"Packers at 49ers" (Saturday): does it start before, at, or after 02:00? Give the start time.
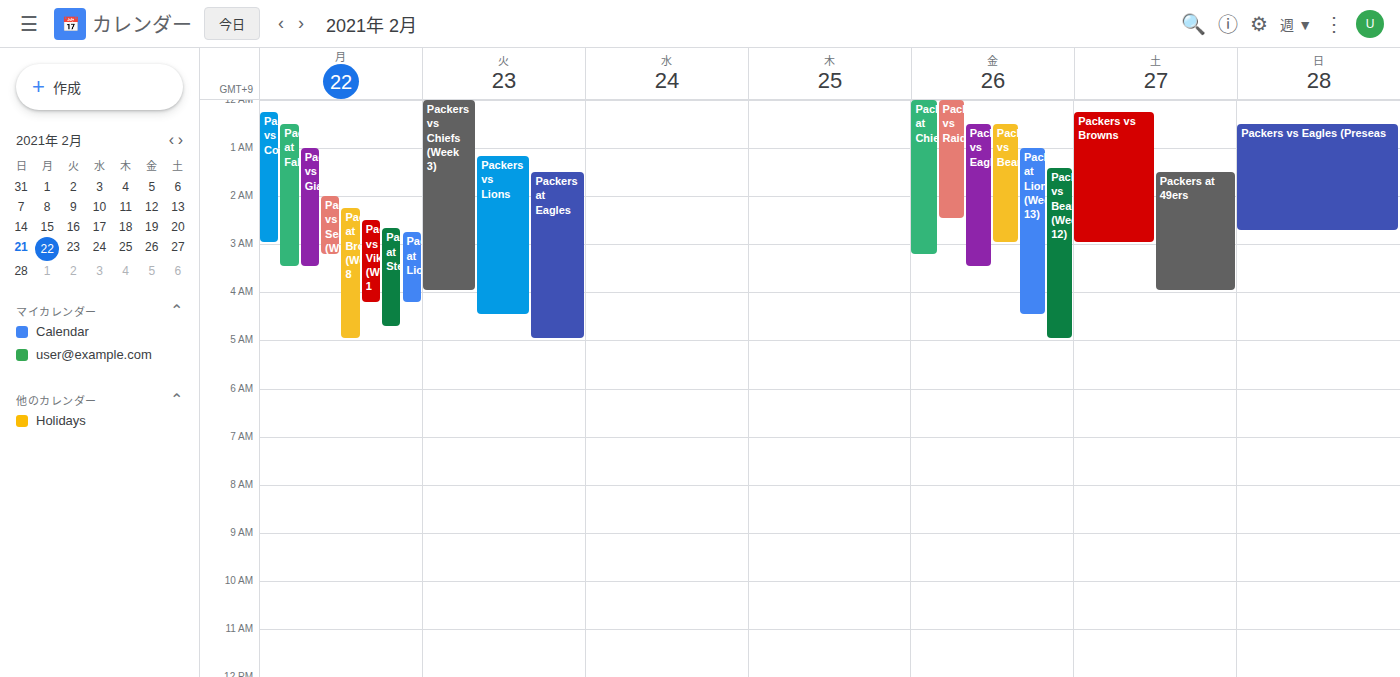
01:30 -- before 02:00, 30 minutes above the 02:00 line.